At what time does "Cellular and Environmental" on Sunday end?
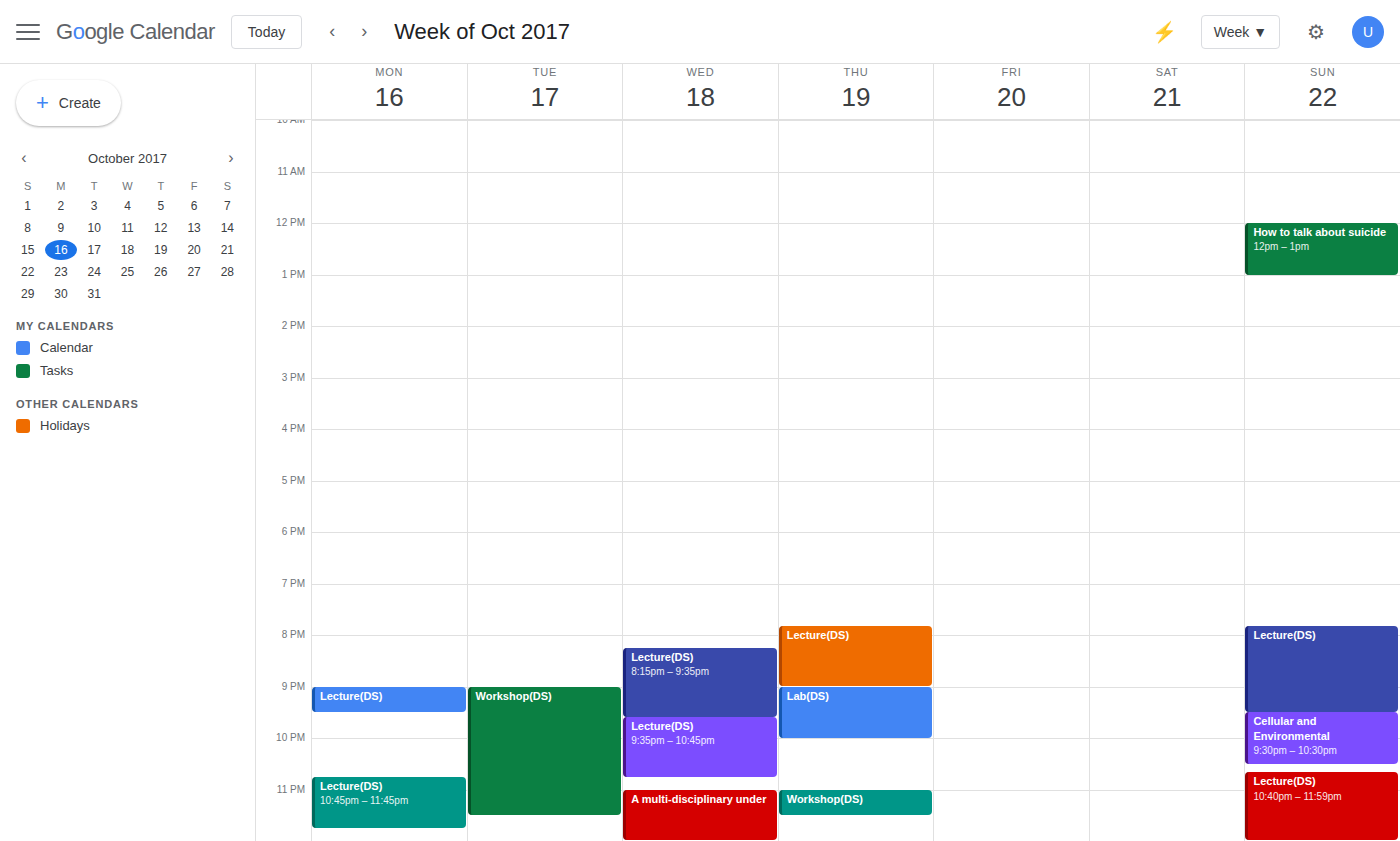
10:30 PM